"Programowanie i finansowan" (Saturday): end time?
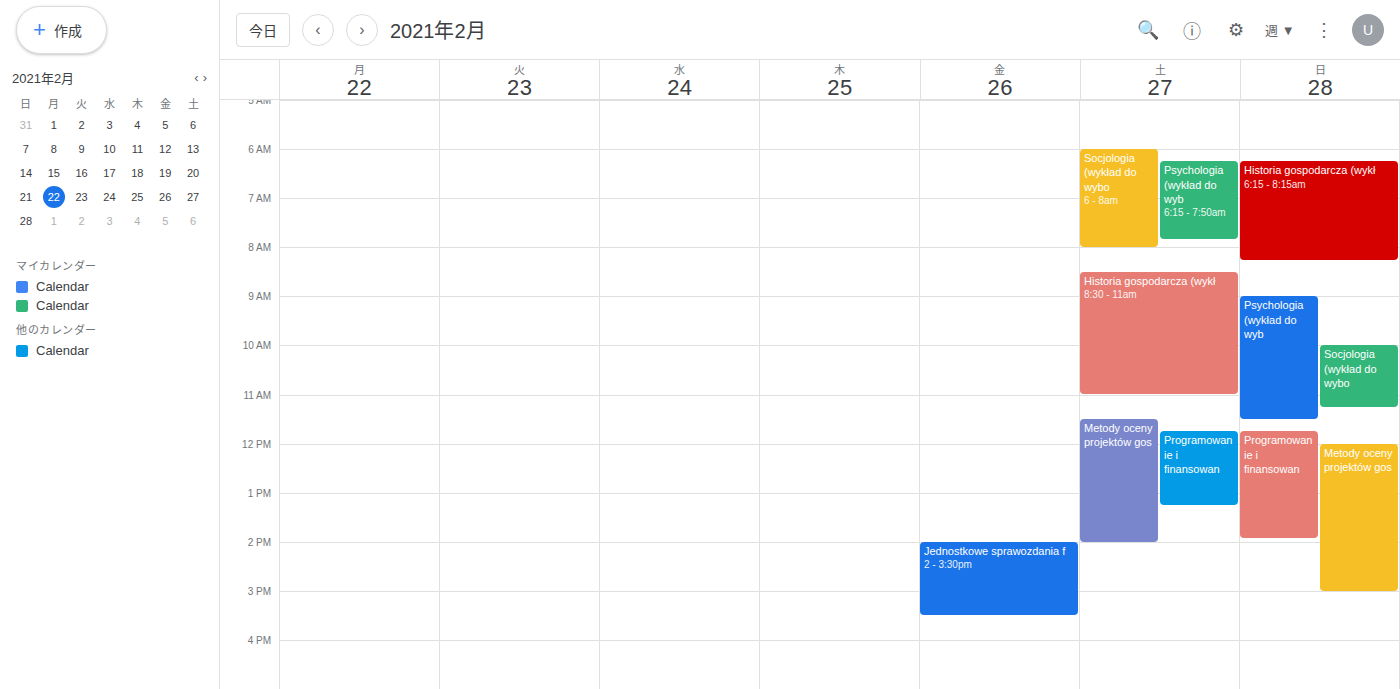
1:15 PM